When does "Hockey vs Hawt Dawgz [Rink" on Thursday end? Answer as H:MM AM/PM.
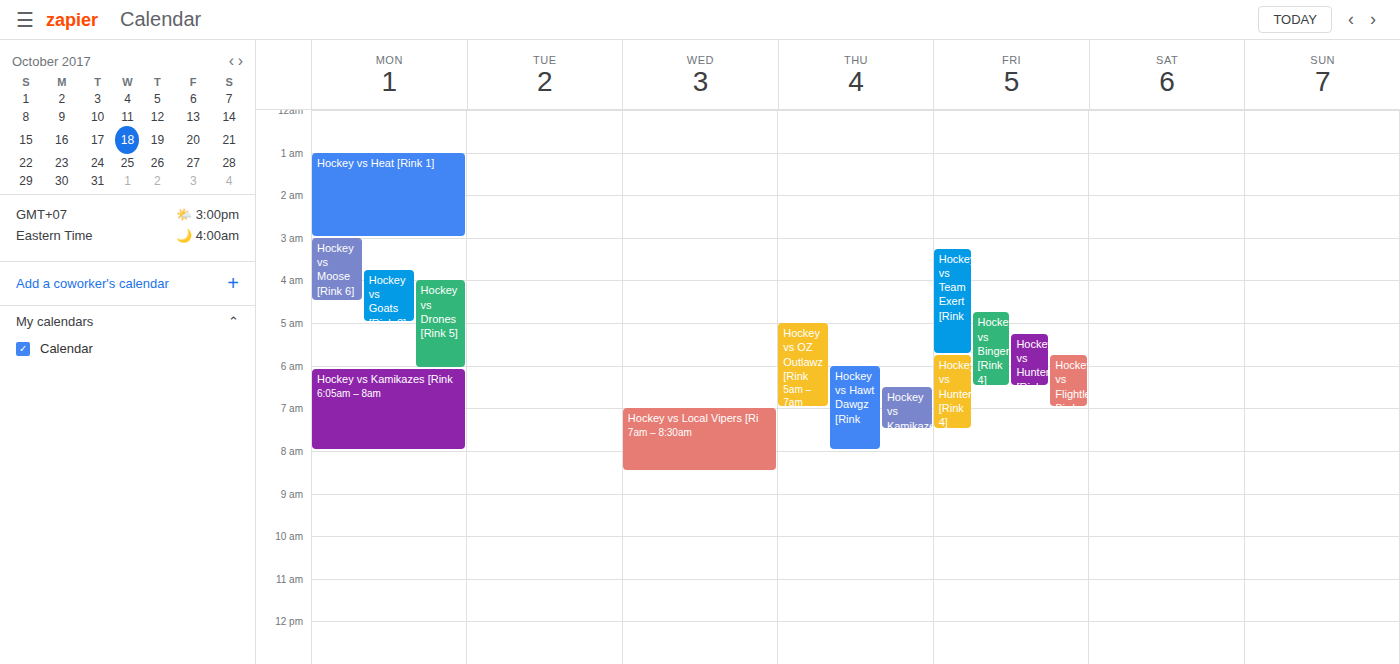
8:00 AM